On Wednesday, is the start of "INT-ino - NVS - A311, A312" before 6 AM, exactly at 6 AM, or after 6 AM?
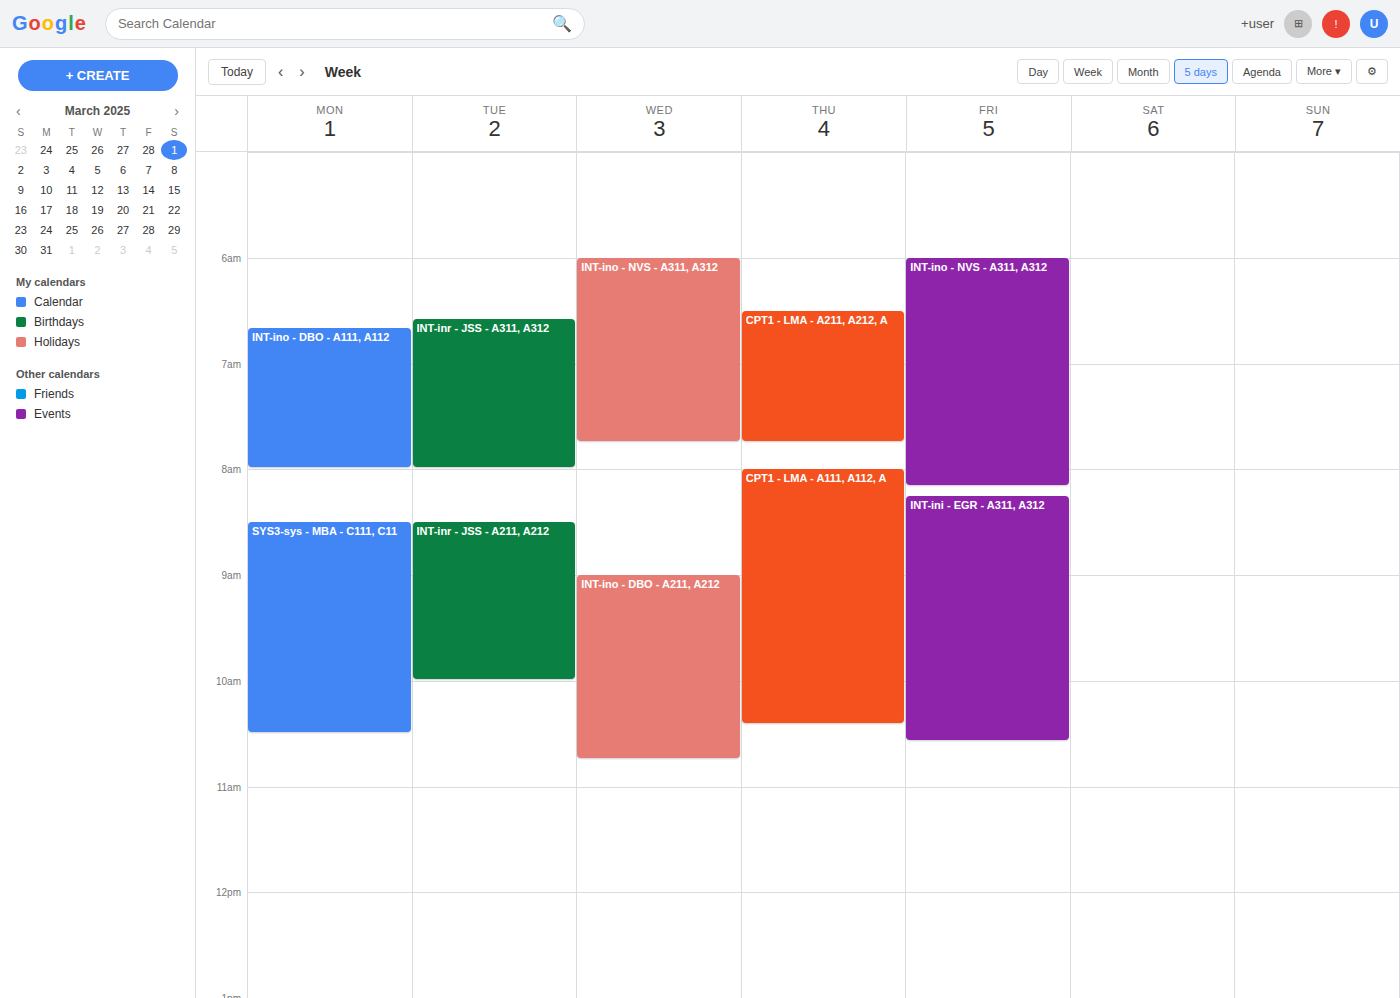
6:00 AM -- exactly at 6 AM, on the 6 AM line.